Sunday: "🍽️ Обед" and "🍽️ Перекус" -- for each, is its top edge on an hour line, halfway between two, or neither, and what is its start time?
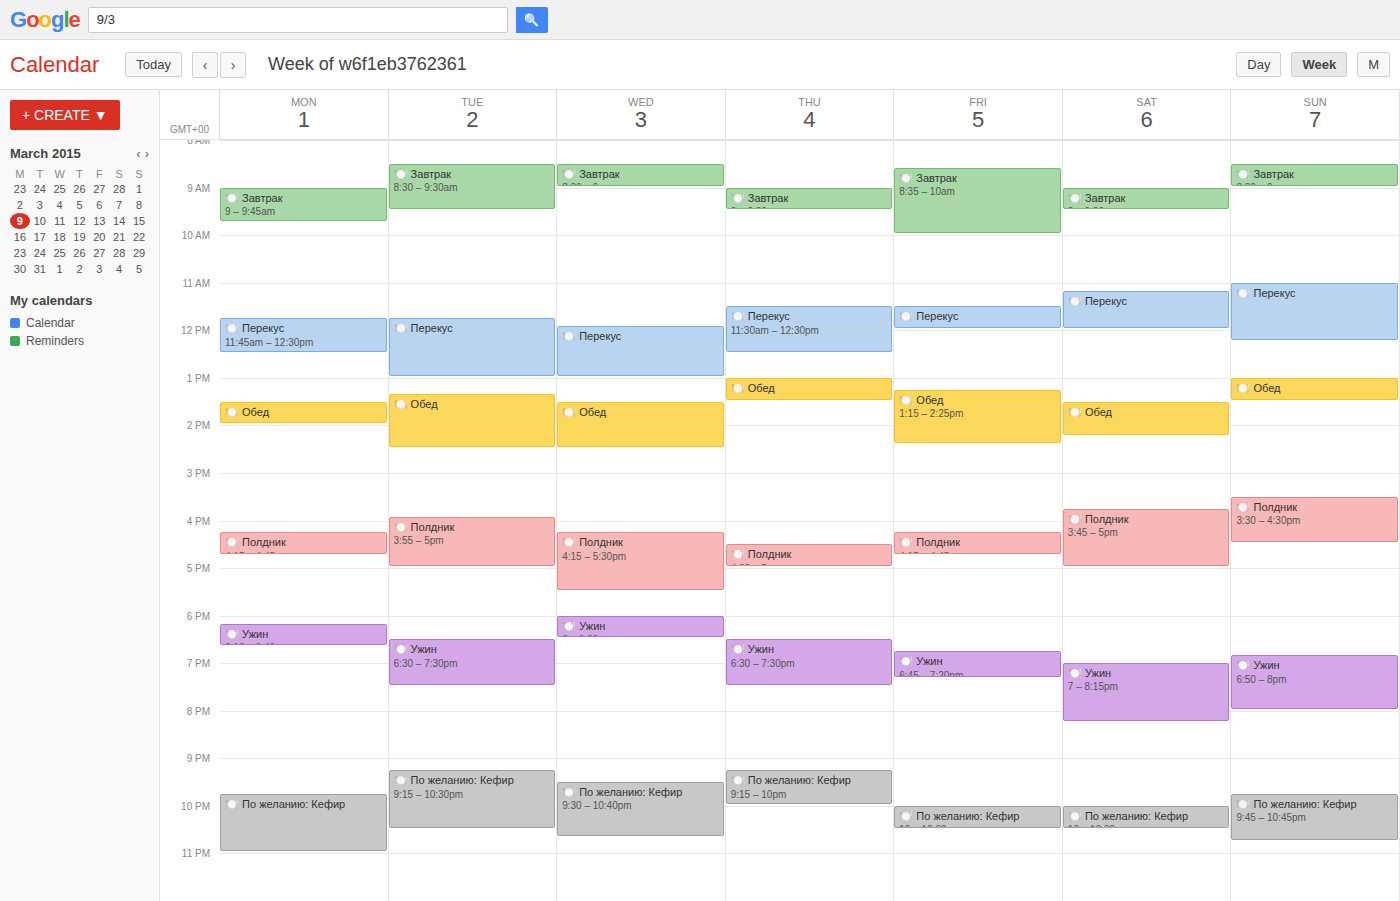
"🍽️ Обед": 1:00 PM, exactly on the 1 PM line. "🍽️ Перекус": 11:00 AM, exactly on the 11 AM line.